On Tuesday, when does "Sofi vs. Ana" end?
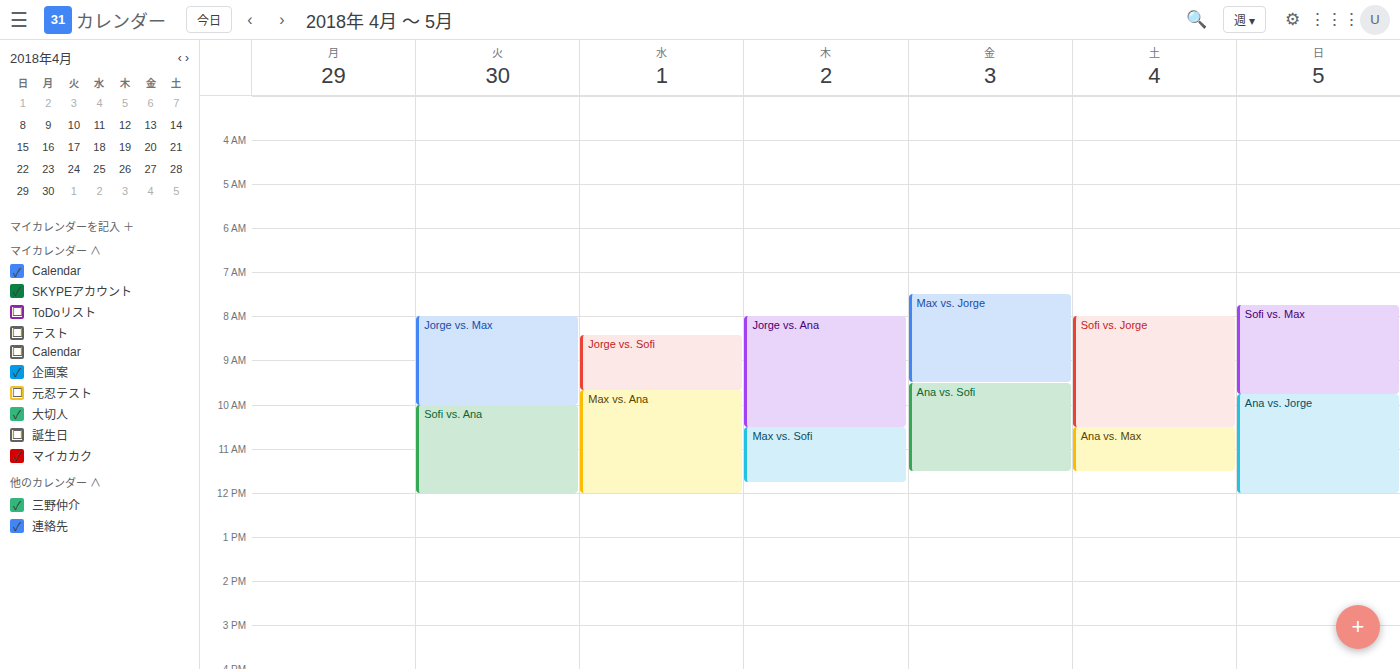
12:00 PM